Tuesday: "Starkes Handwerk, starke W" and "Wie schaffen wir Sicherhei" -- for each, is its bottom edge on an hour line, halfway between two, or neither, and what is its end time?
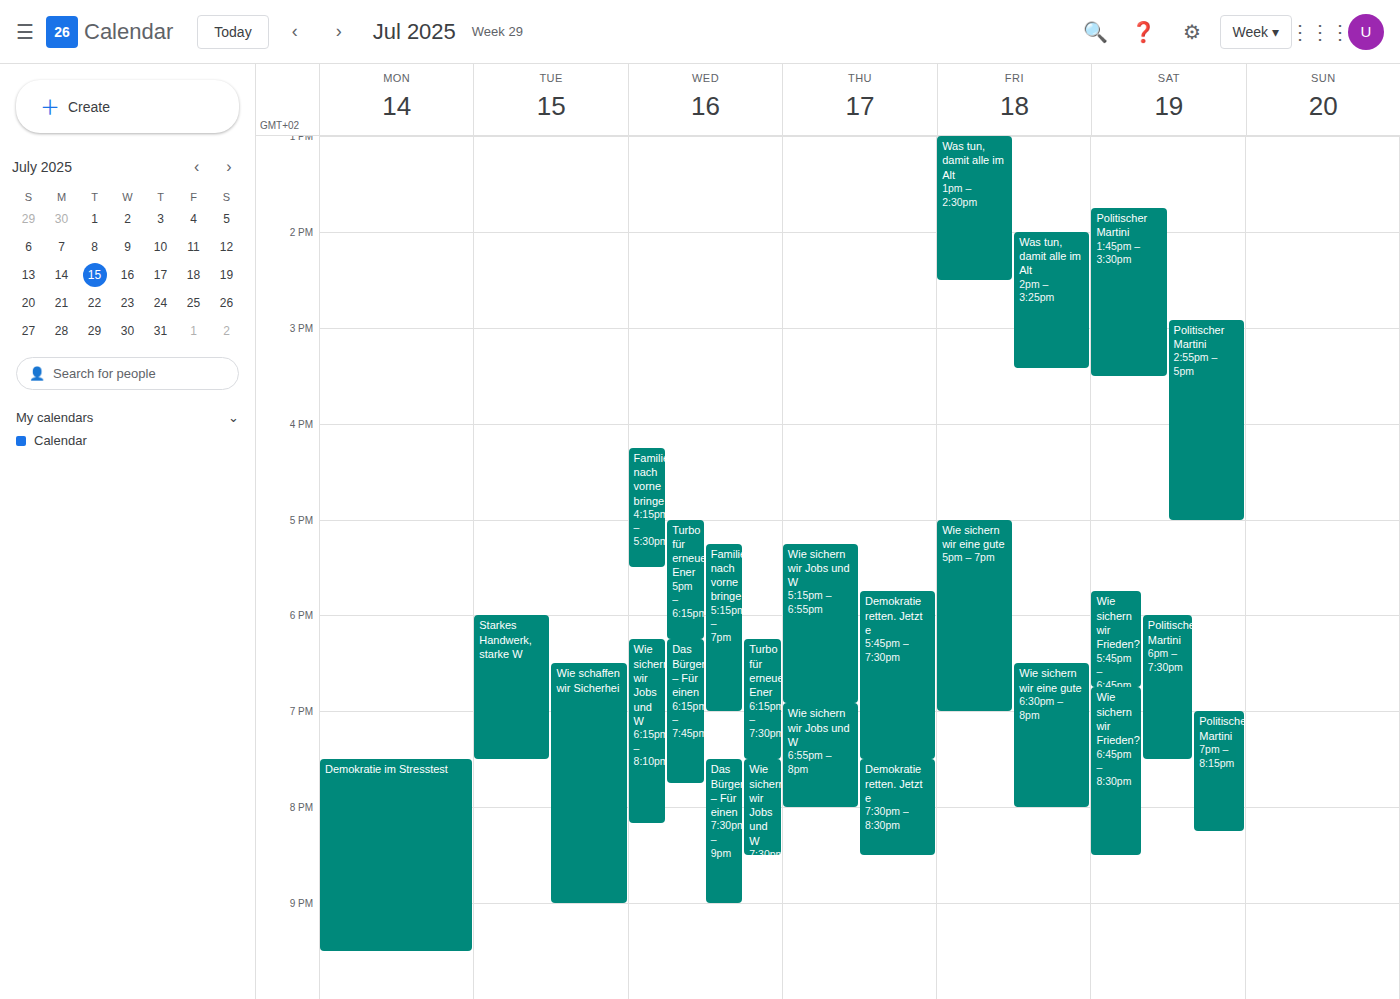
"Starkes Handwerk, starke W": 7:30 PM, halfway between the 7 PM and 8 PM lines. "Wie schaffen wir Sicherhei": 9:00 PM, exactly on the 9 PM line.